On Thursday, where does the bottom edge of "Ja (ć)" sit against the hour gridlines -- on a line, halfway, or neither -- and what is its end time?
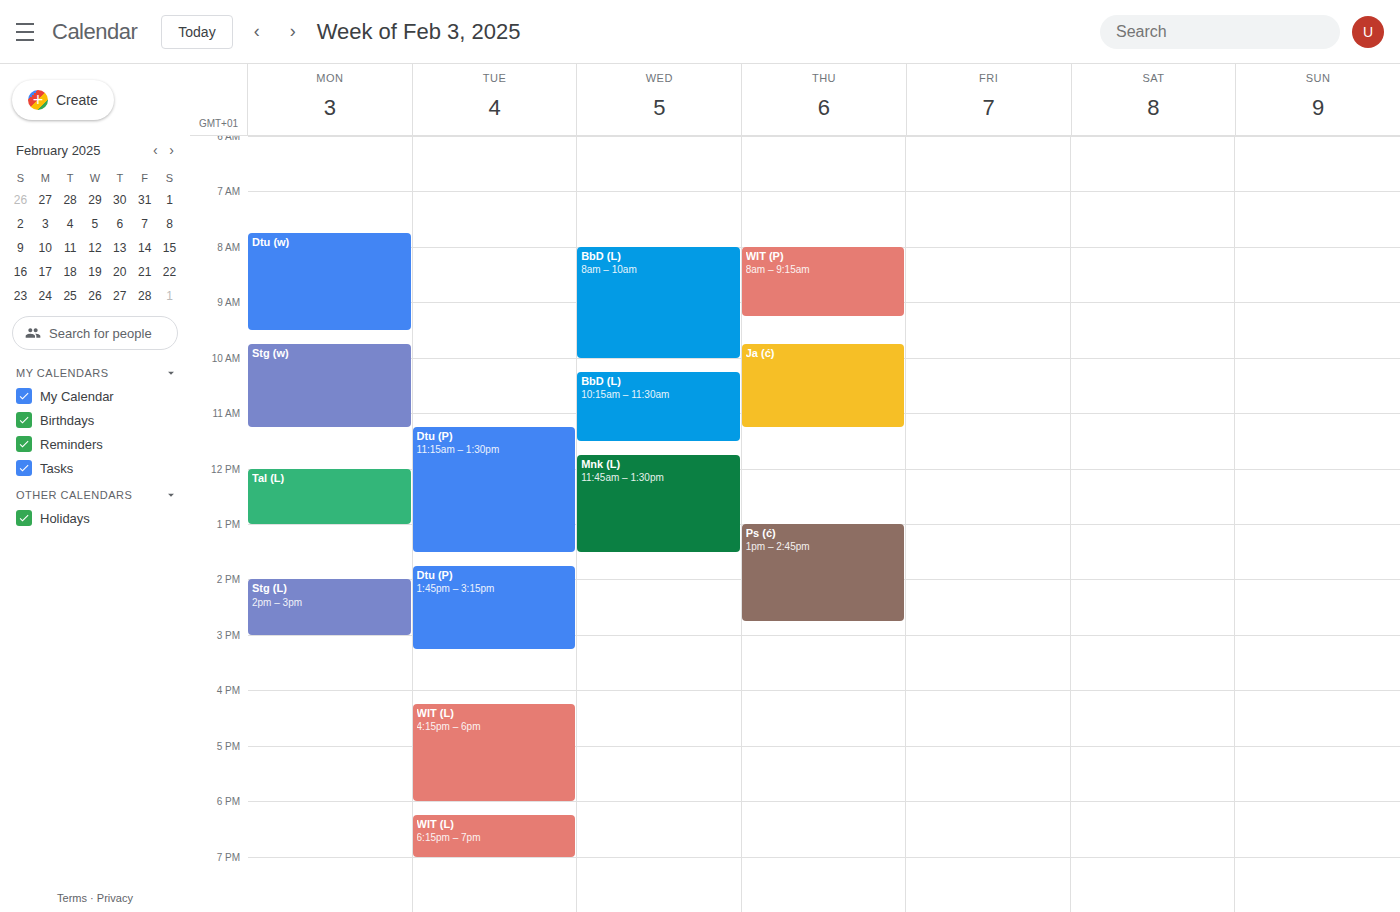
11:15 AM -- neither: a quarter of the way from the 11 AM line to the 12 PM line.